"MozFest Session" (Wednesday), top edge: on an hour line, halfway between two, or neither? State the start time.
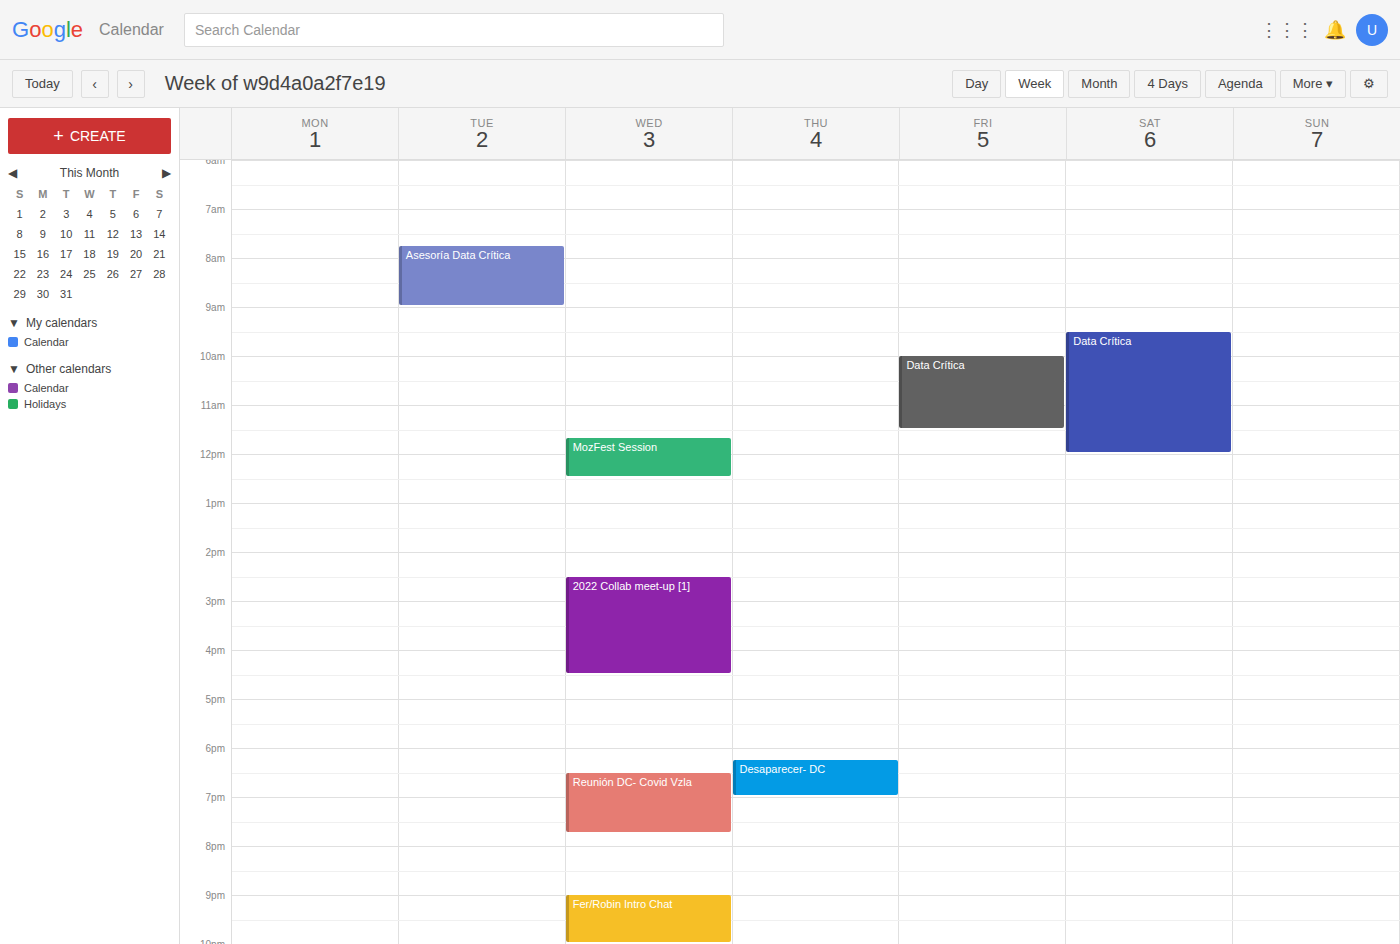
11:40 AM -- neither: 40 minutes below the 11 AM line and 20 minutes above the 12 PM line.